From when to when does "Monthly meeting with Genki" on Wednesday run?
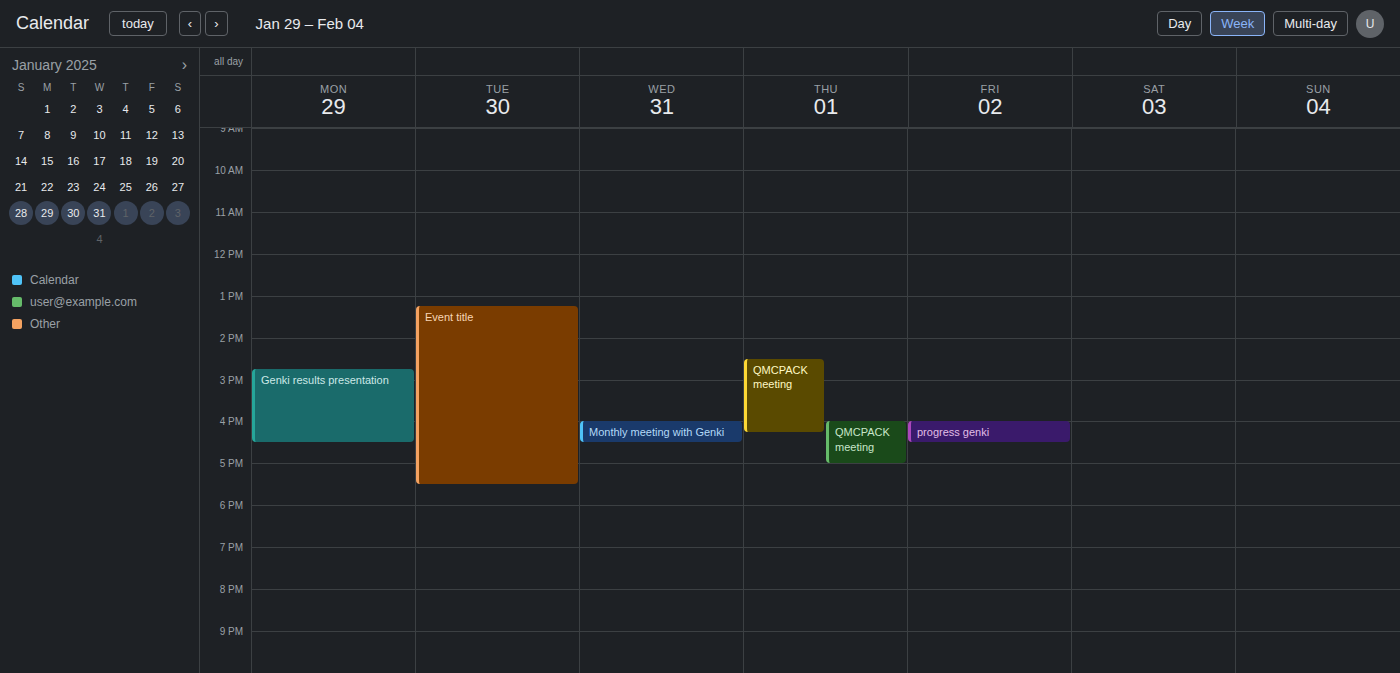
4:00 PM to 4:30 PM